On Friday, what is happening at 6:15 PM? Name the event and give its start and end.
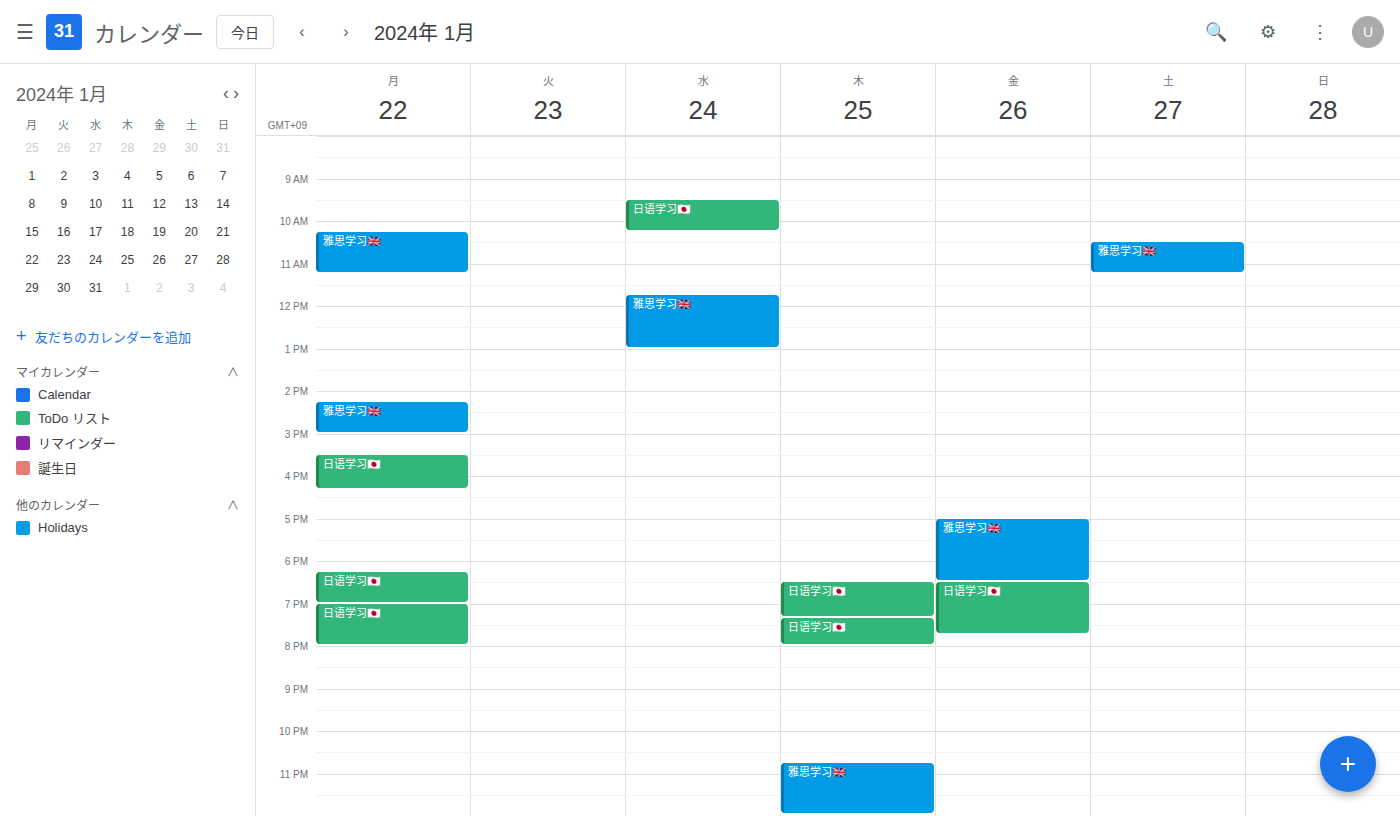
"雅思学习🇬🇧", 5:00 PM to 6:30 PM